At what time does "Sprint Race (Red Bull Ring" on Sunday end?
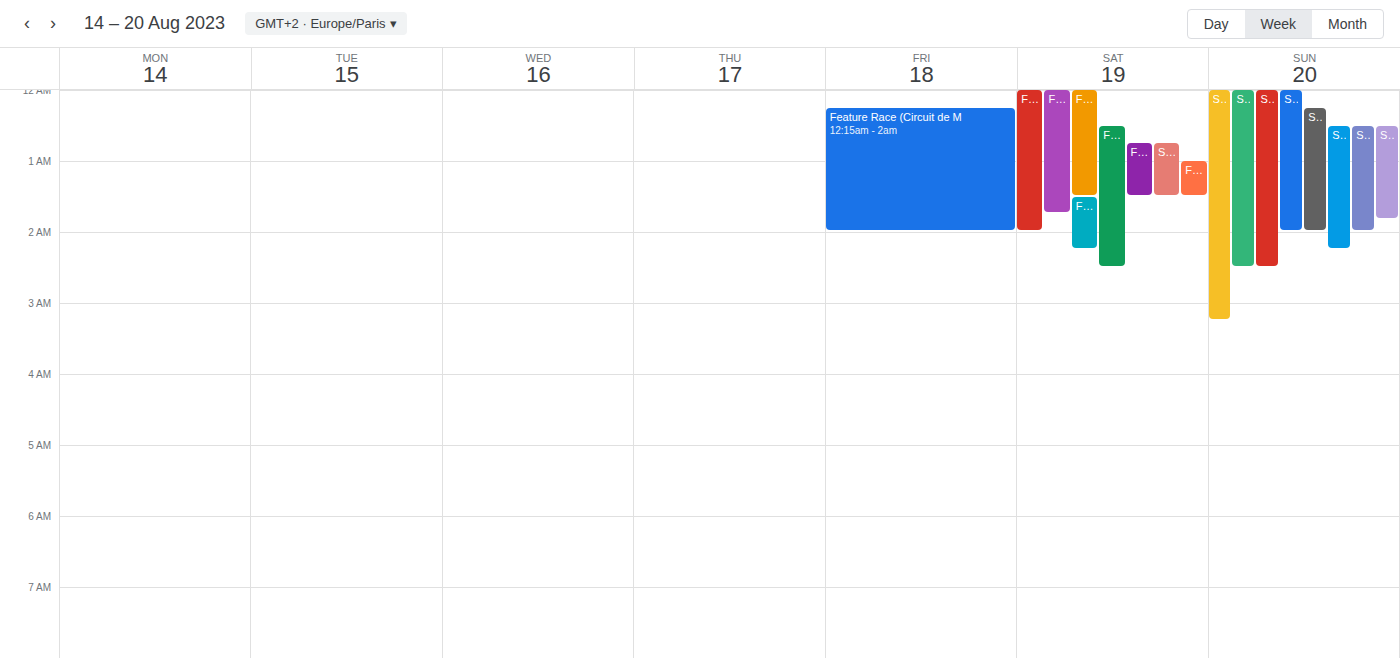
01:50